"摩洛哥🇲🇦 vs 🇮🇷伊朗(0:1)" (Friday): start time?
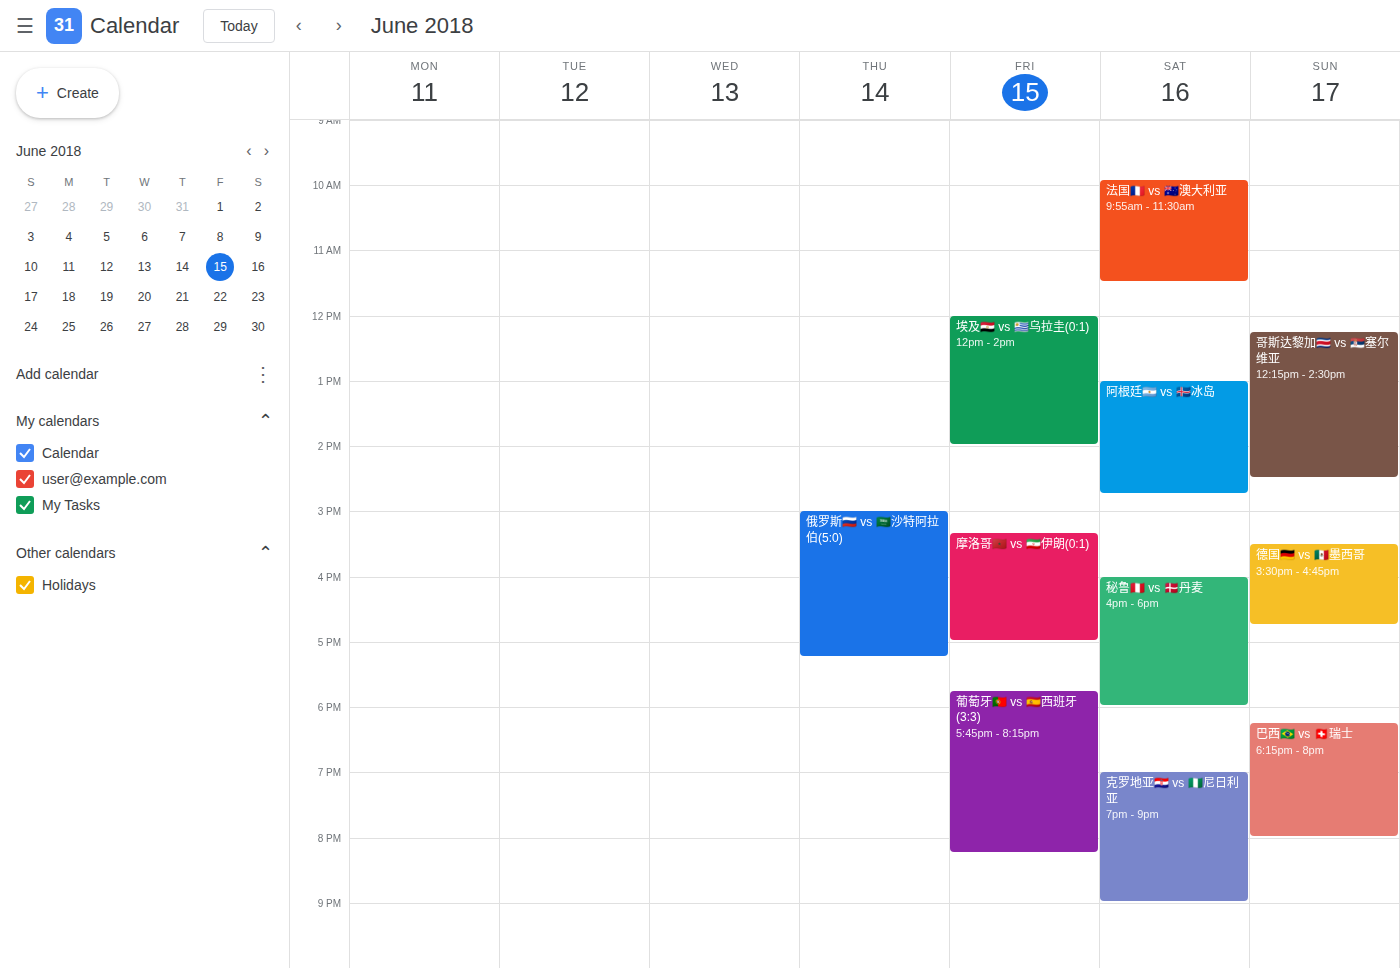
15:20